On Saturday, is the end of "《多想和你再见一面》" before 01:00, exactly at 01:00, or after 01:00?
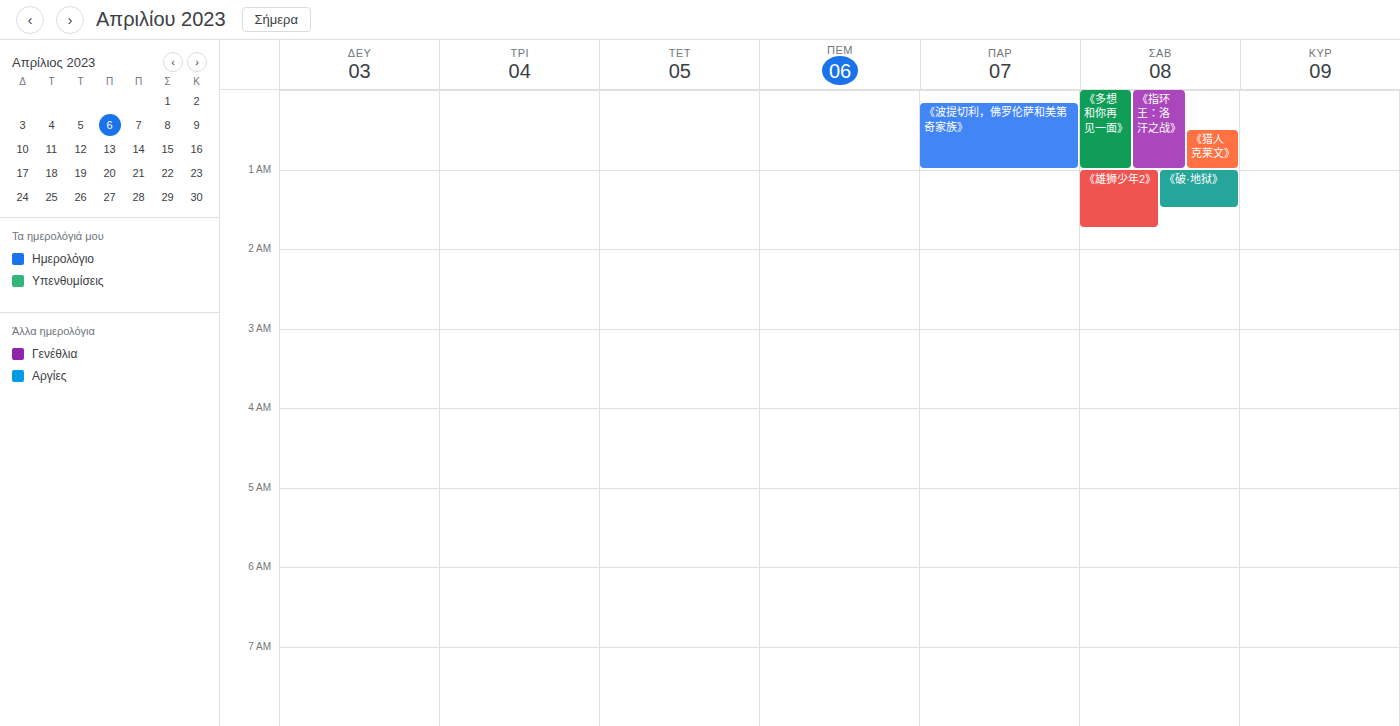
01:00 -- exactly at 01:00, on the 01:00 line.